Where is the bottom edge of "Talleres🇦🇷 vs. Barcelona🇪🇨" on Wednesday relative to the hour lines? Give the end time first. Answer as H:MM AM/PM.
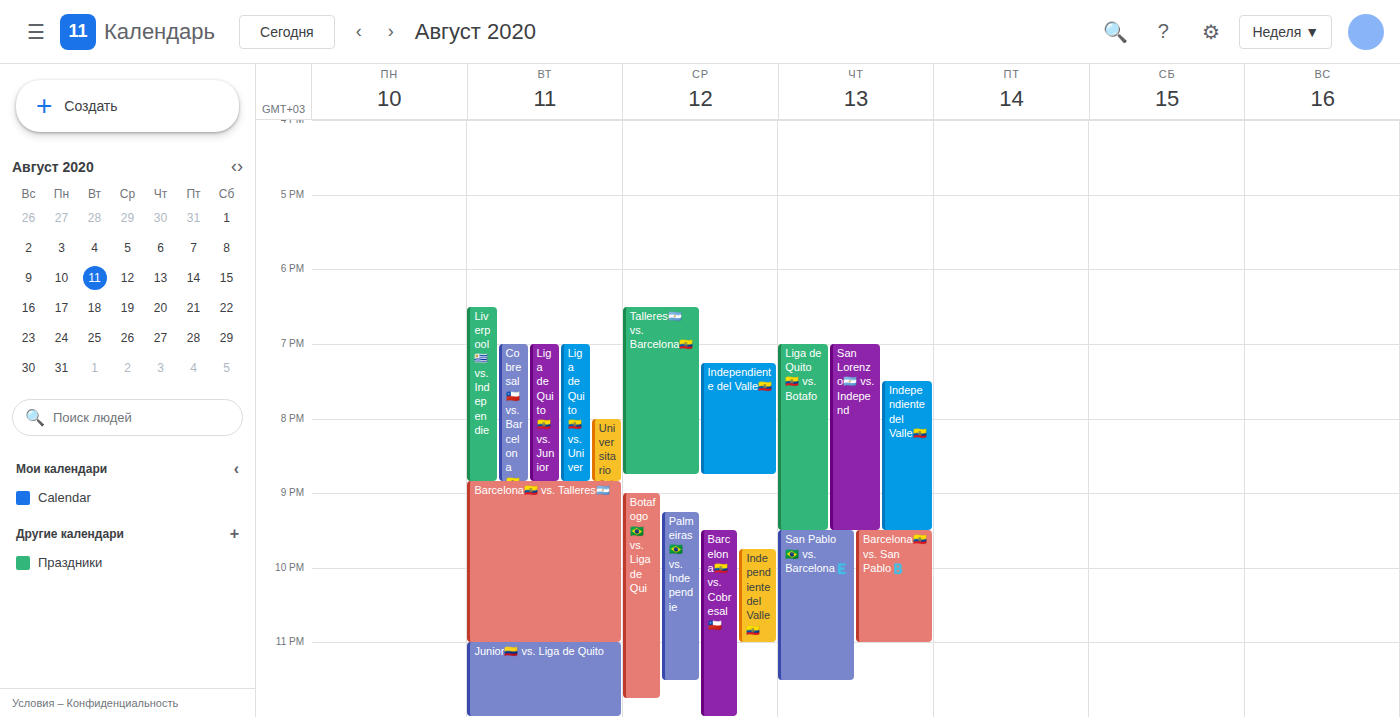
8:45 PM -- neither: three quarters of the way from the 8 PM line to the 9 PM line.